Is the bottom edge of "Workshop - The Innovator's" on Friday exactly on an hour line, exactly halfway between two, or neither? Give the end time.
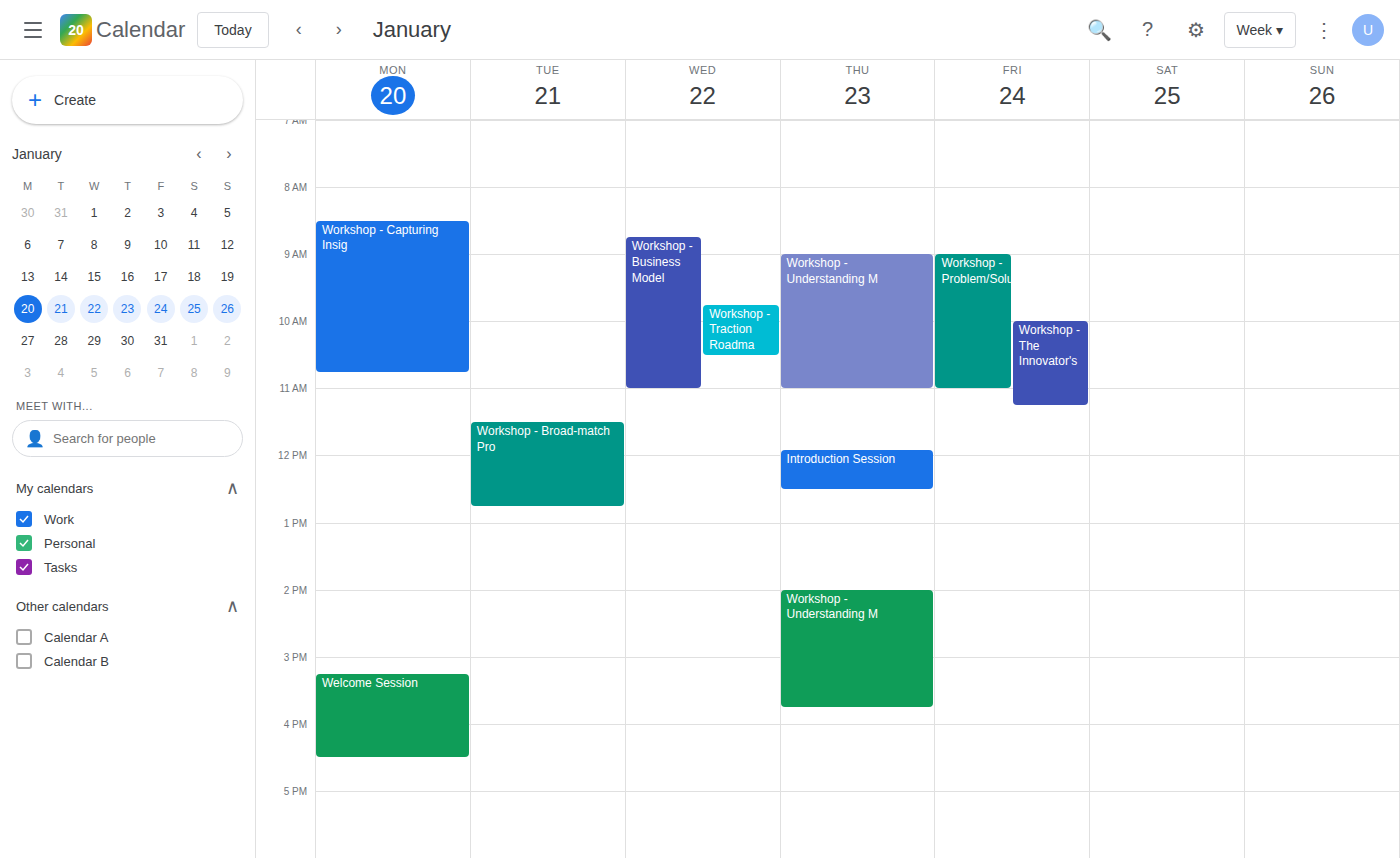
11:15 AM -- neither: a quarter of the way from the 11 AM line to the 12 PM line.